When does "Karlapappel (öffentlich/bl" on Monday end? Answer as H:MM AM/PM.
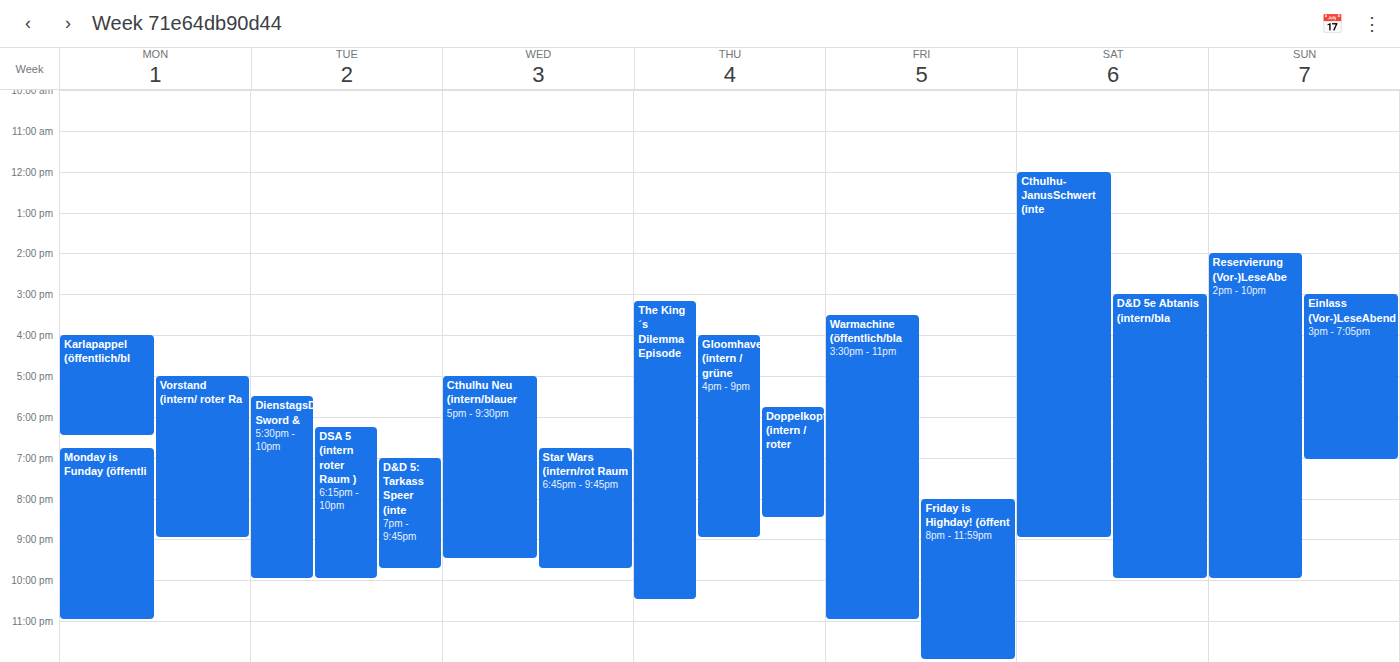
6:30 PM